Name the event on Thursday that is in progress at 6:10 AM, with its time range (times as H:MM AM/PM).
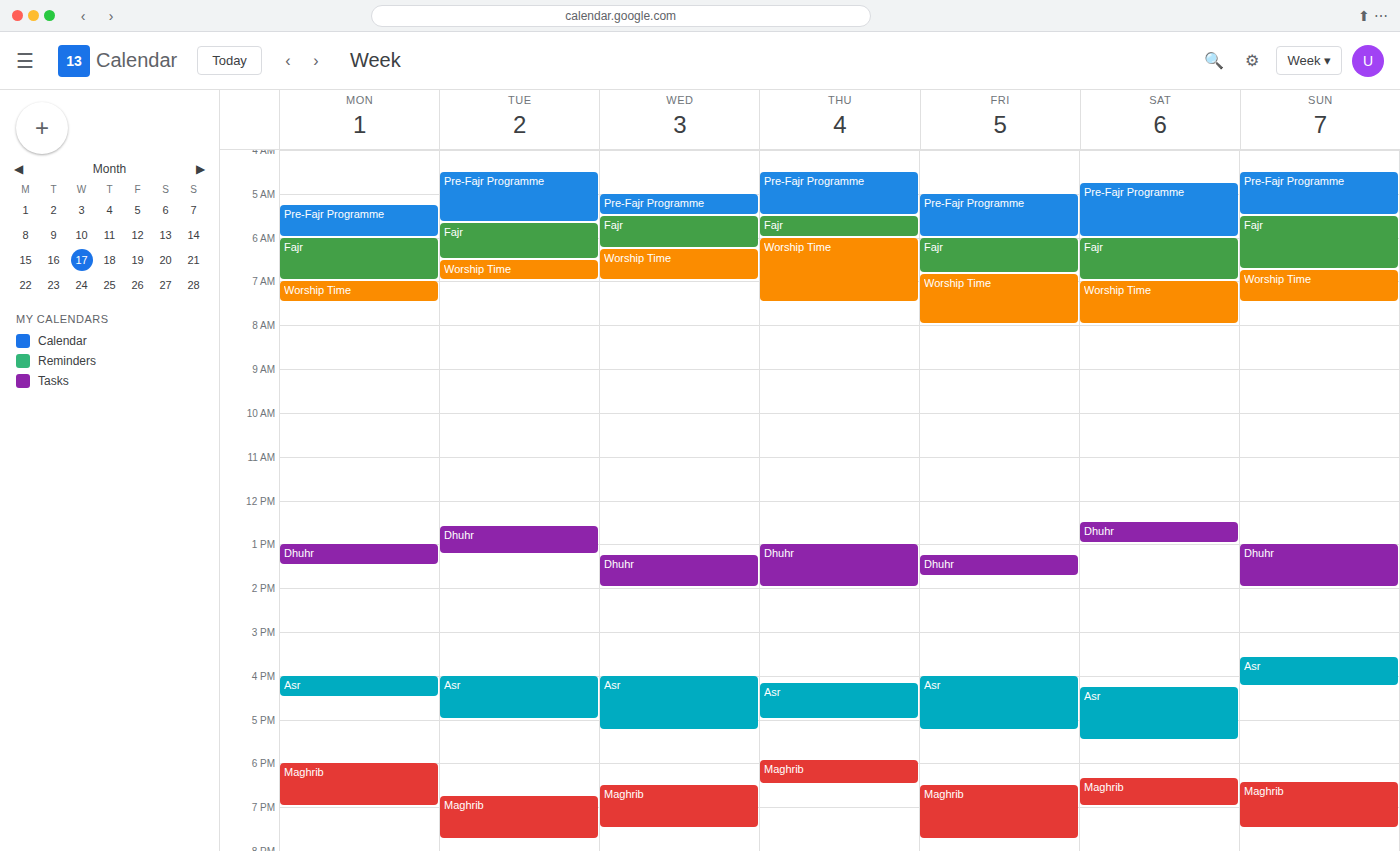
"Worship Time", 6:00 AM to 7:30 AM